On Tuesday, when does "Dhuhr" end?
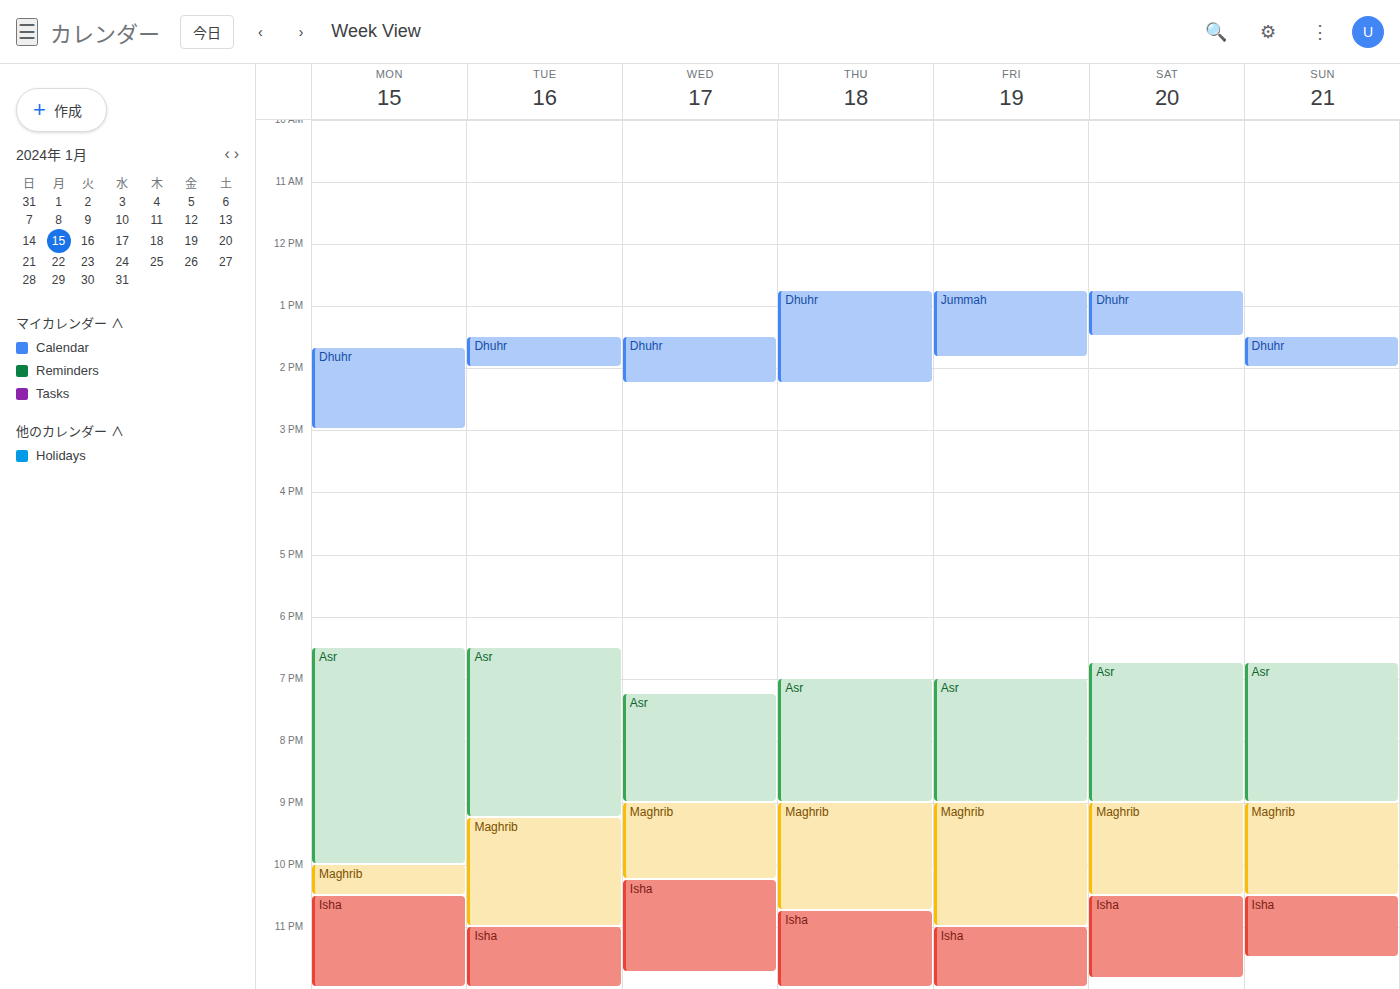
2:00 PM